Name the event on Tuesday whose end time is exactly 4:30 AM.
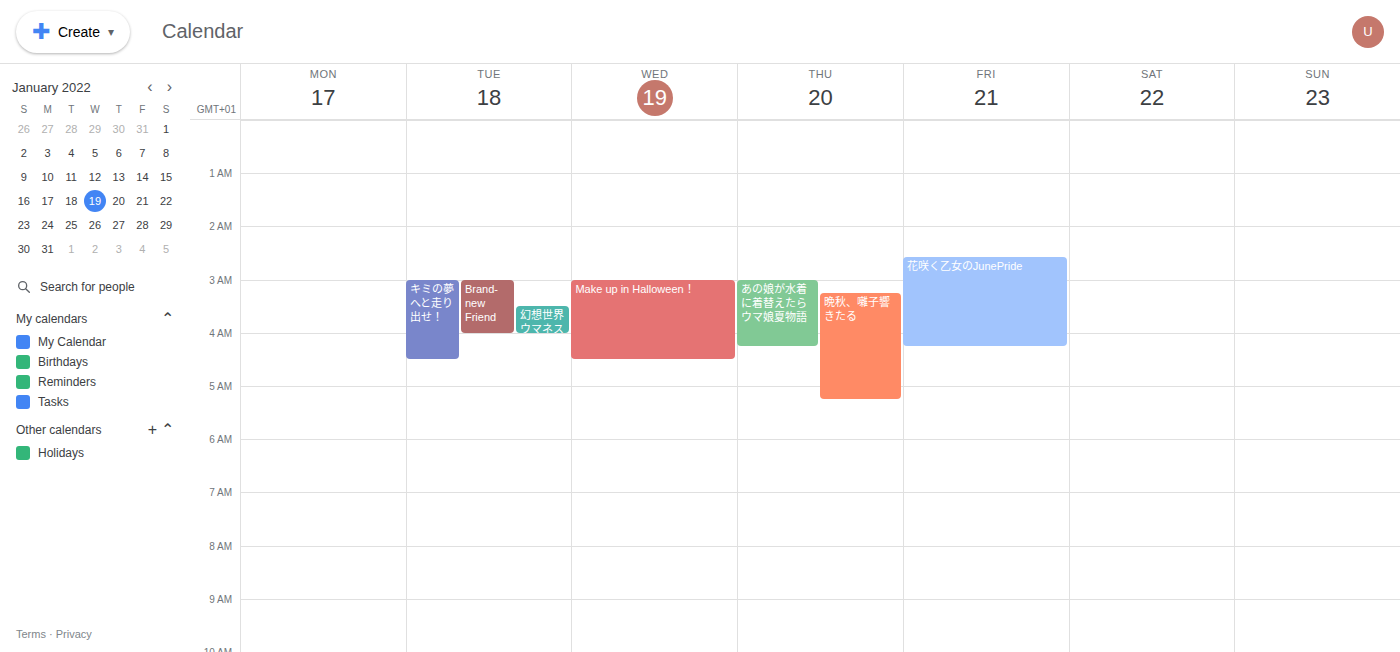
"キミの夢へと走り出せ！"